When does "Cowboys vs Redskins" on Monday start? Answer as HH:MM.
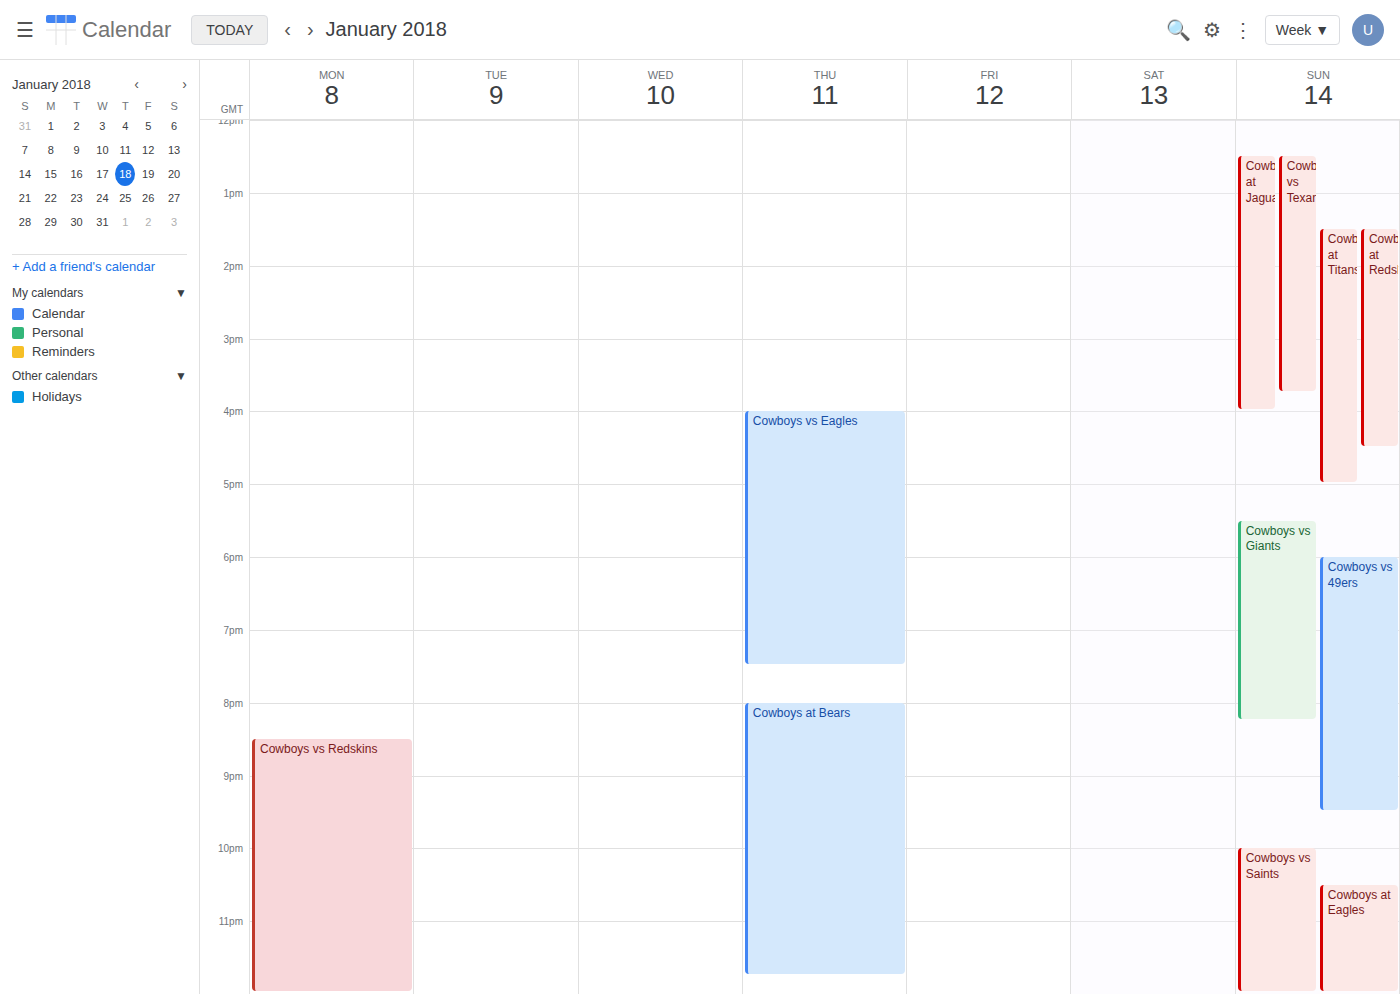
20:30